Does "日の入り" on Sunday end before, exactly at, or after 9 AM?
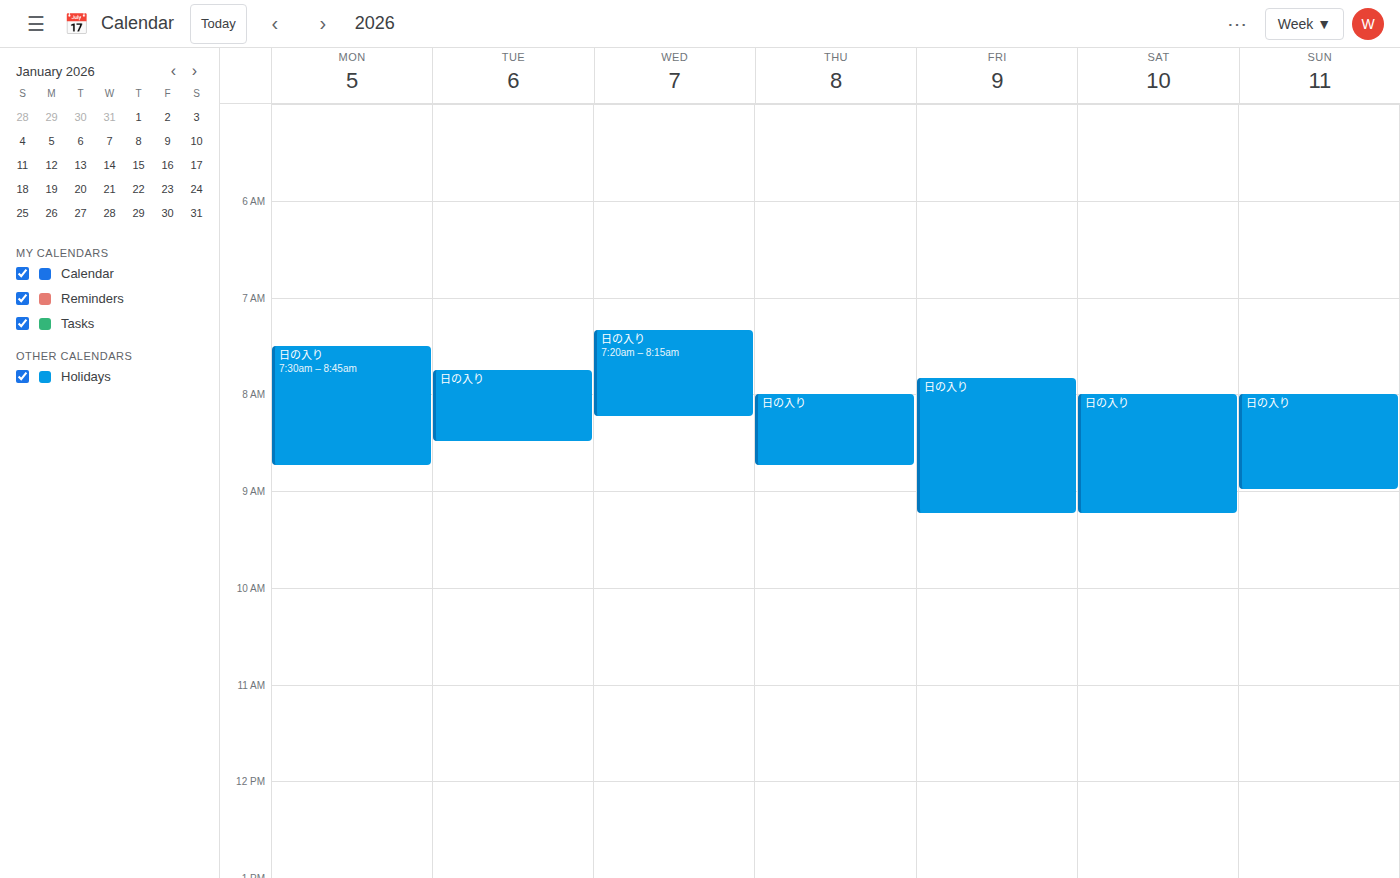
9:00 AM -- exactly at 9 AM, on the 9 AM line.